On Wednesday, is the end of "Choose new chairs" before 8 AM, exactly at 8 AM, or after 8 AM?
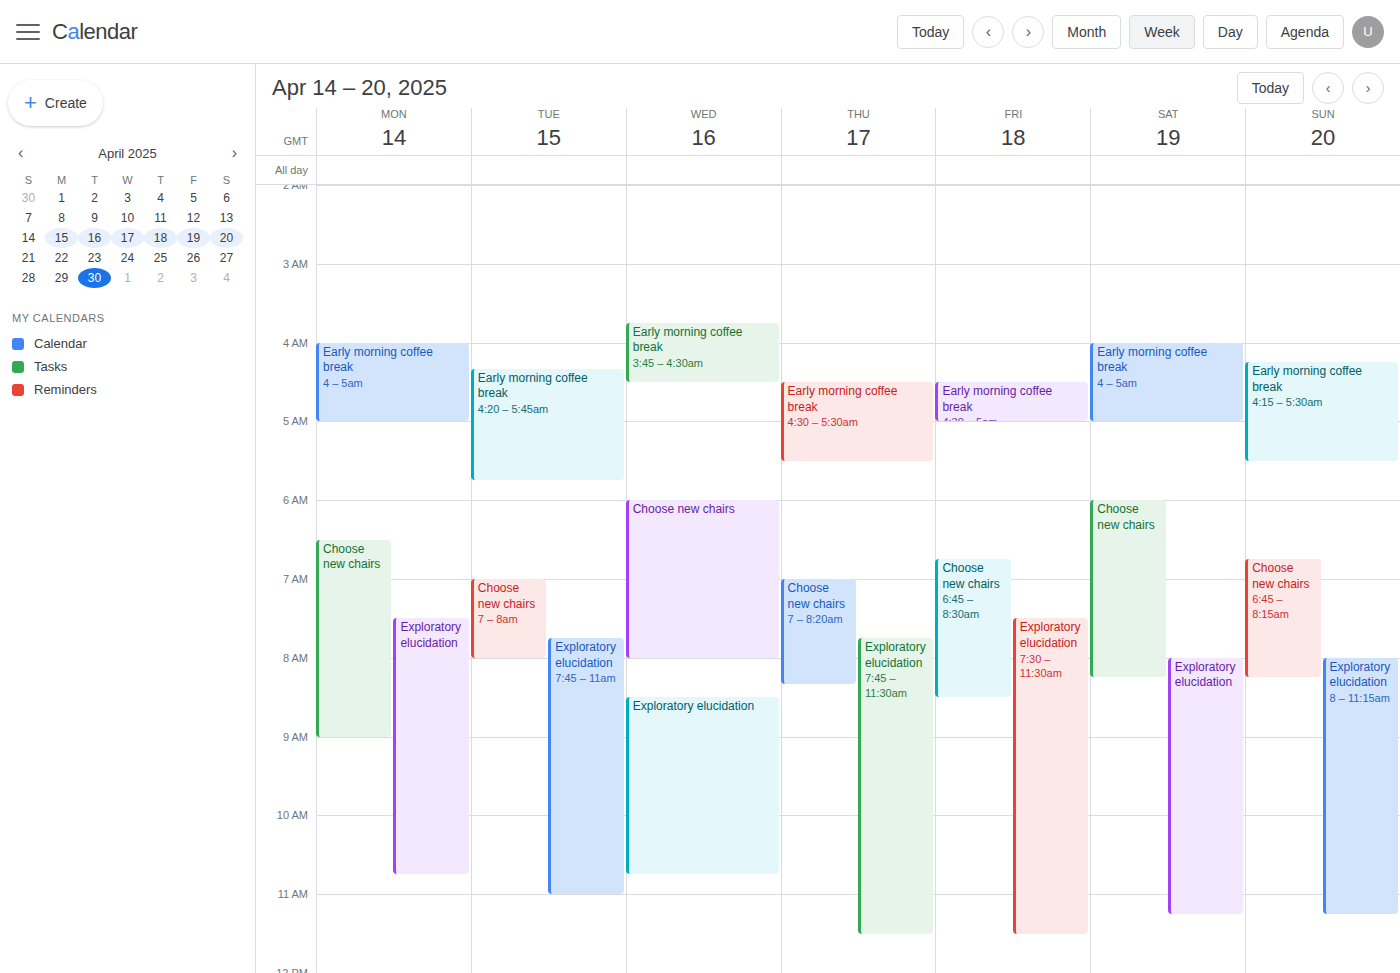
8:00 AM -- exactly at 8 AM, on the 8 AM line.